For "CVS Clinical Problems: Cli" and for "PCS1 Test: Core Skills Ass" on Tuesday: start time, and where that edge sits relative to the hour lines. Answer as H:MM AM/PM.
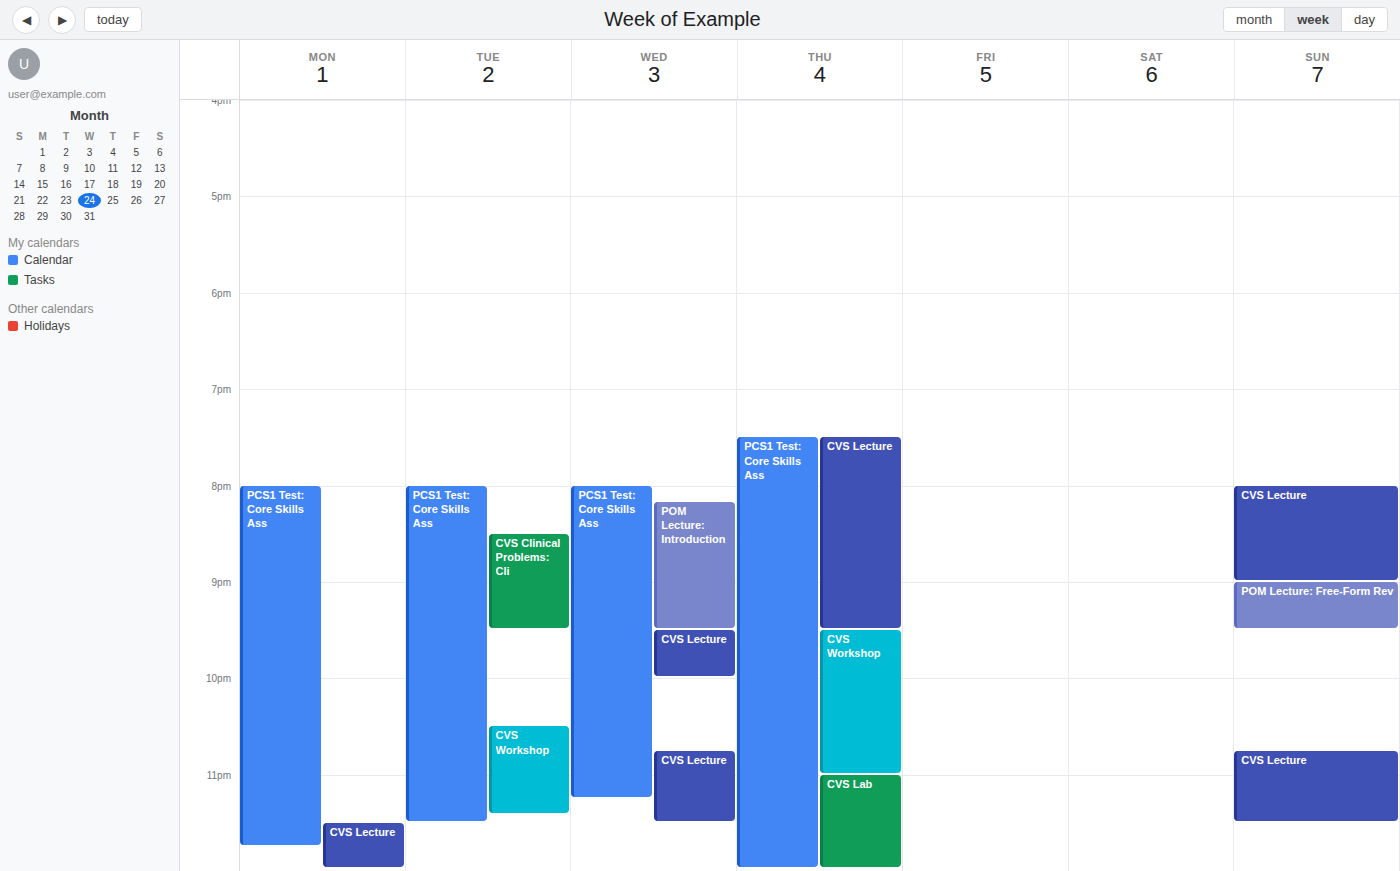
"CVS Clinical Problems: Cli": 8:30 PM, halfway between the 8 PM and 9 PM lines. "PCS1 Test: Core Skills Ass": 8:00 PM, exactly on the 8 PM line.